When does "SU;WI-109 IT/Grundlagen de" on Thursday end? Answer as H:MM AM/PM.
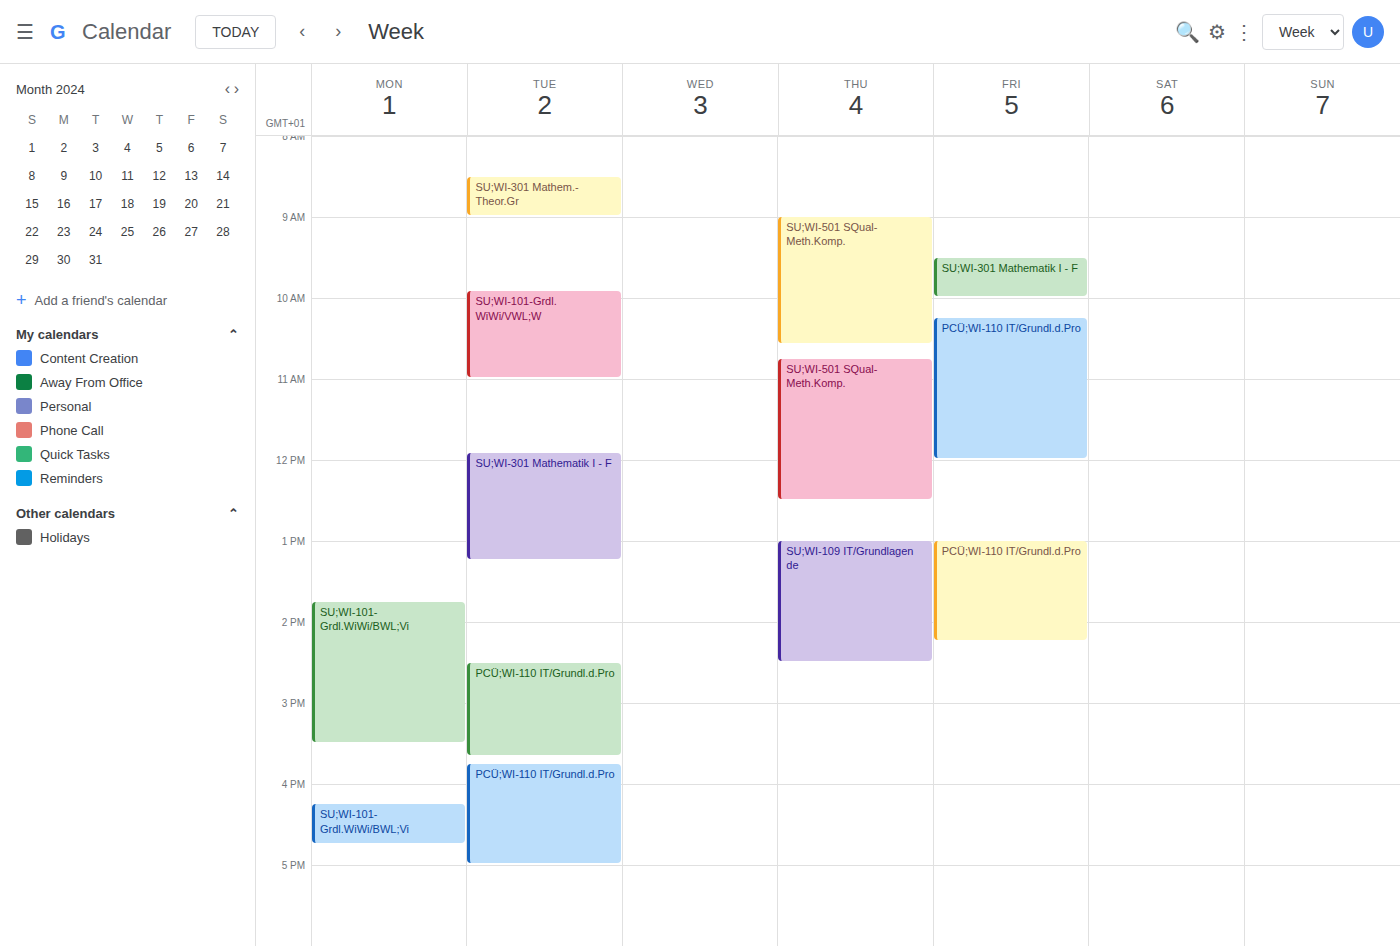
2:30 PM